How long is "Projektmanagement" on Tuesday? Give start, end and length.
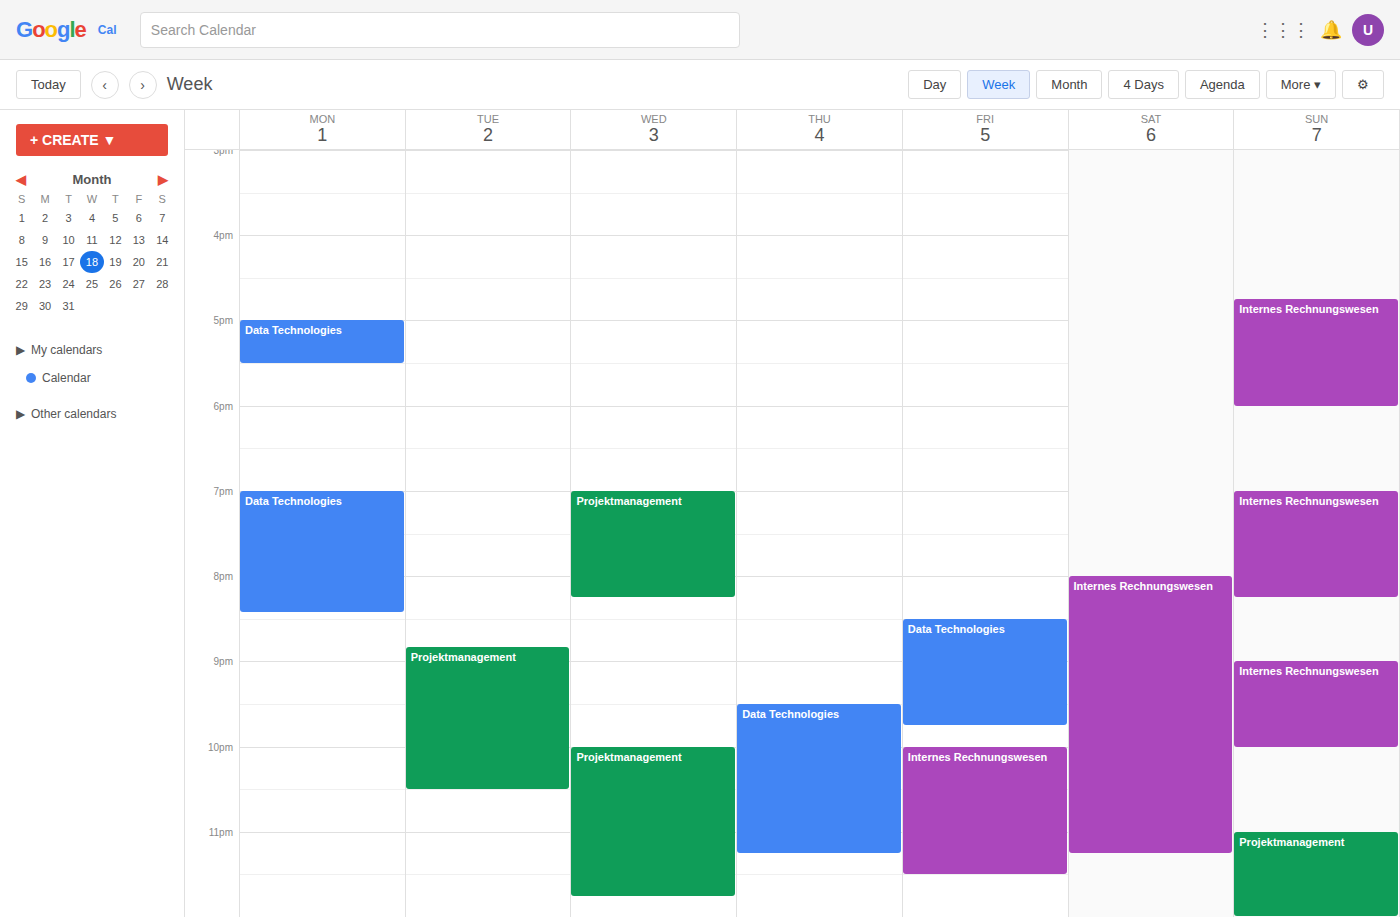
8:50 PM to 10:30 PM, 1 hour 40 minutes